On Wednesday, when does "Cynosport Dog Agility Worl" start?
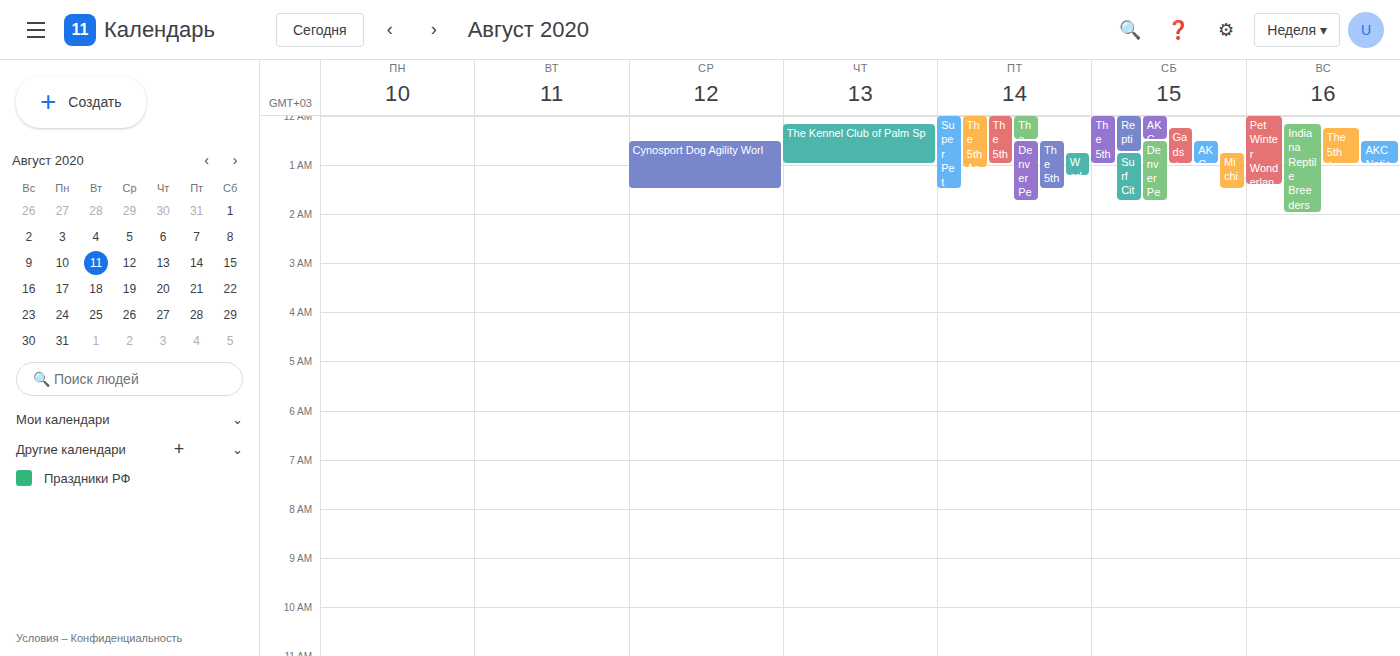
12:30 AM